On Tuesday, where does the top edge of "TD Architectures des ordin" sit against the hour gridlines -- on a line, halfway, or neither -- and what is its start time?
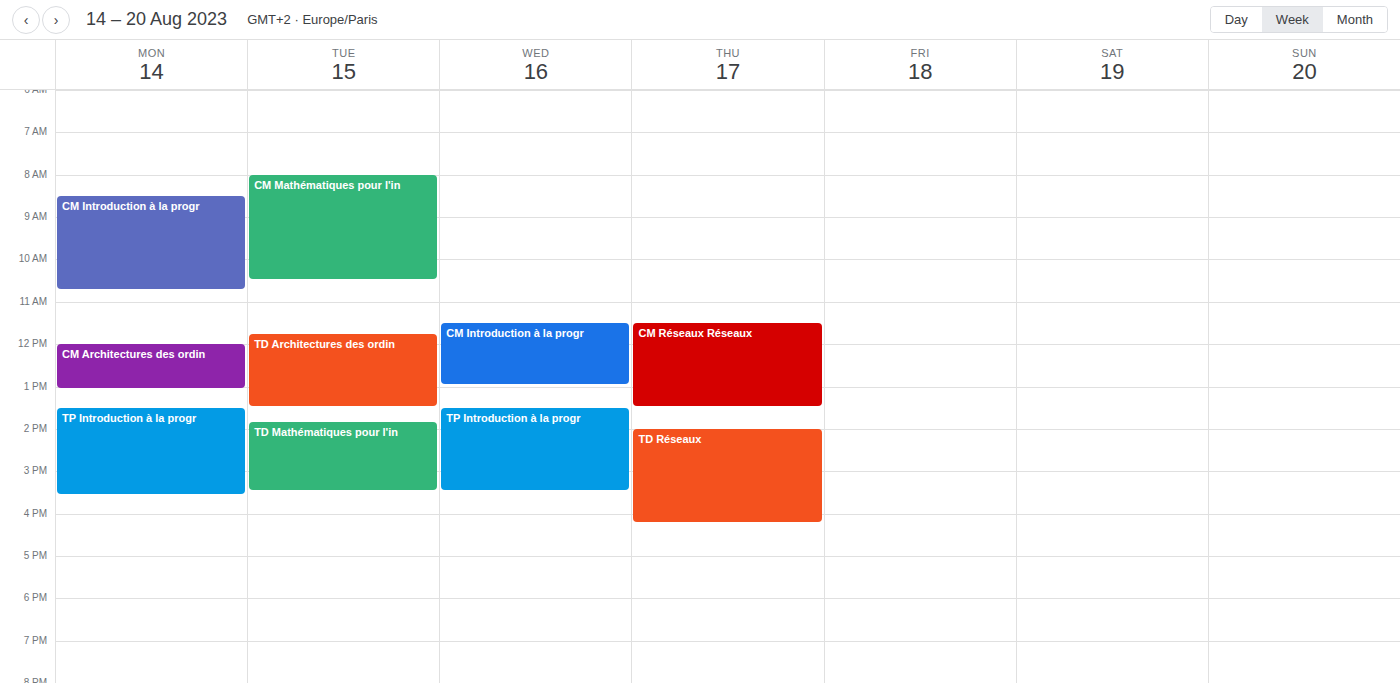
11:45 AM -- neither: three quarters of the way from the 11 AM line to the 12 PM line.